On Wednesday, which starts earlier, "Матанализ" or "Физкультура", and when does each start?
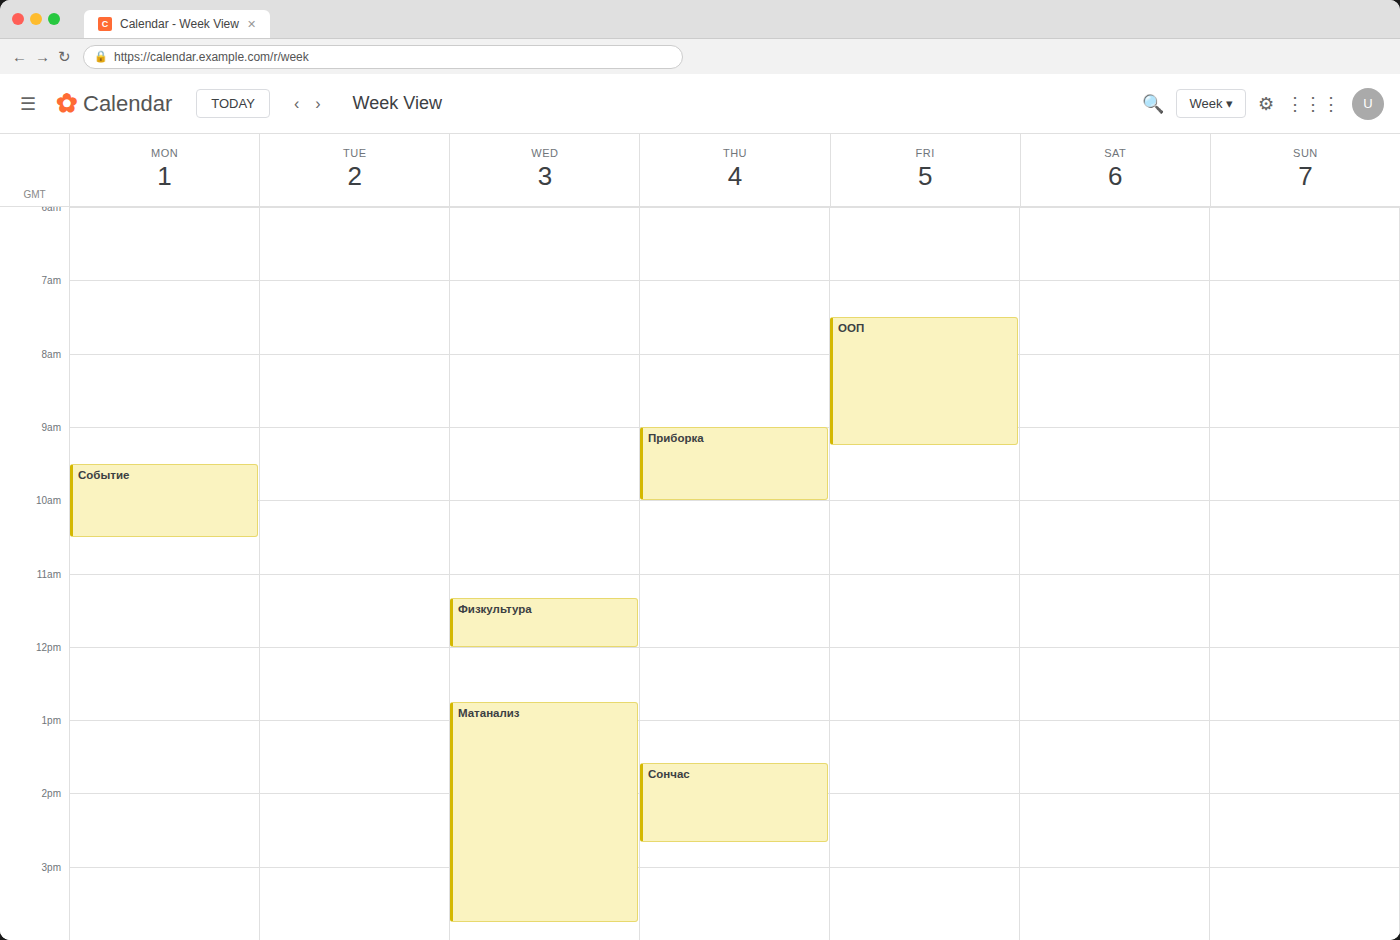
"Физкультура" 11:20 AM; "Матанализ" 12:45 PM.